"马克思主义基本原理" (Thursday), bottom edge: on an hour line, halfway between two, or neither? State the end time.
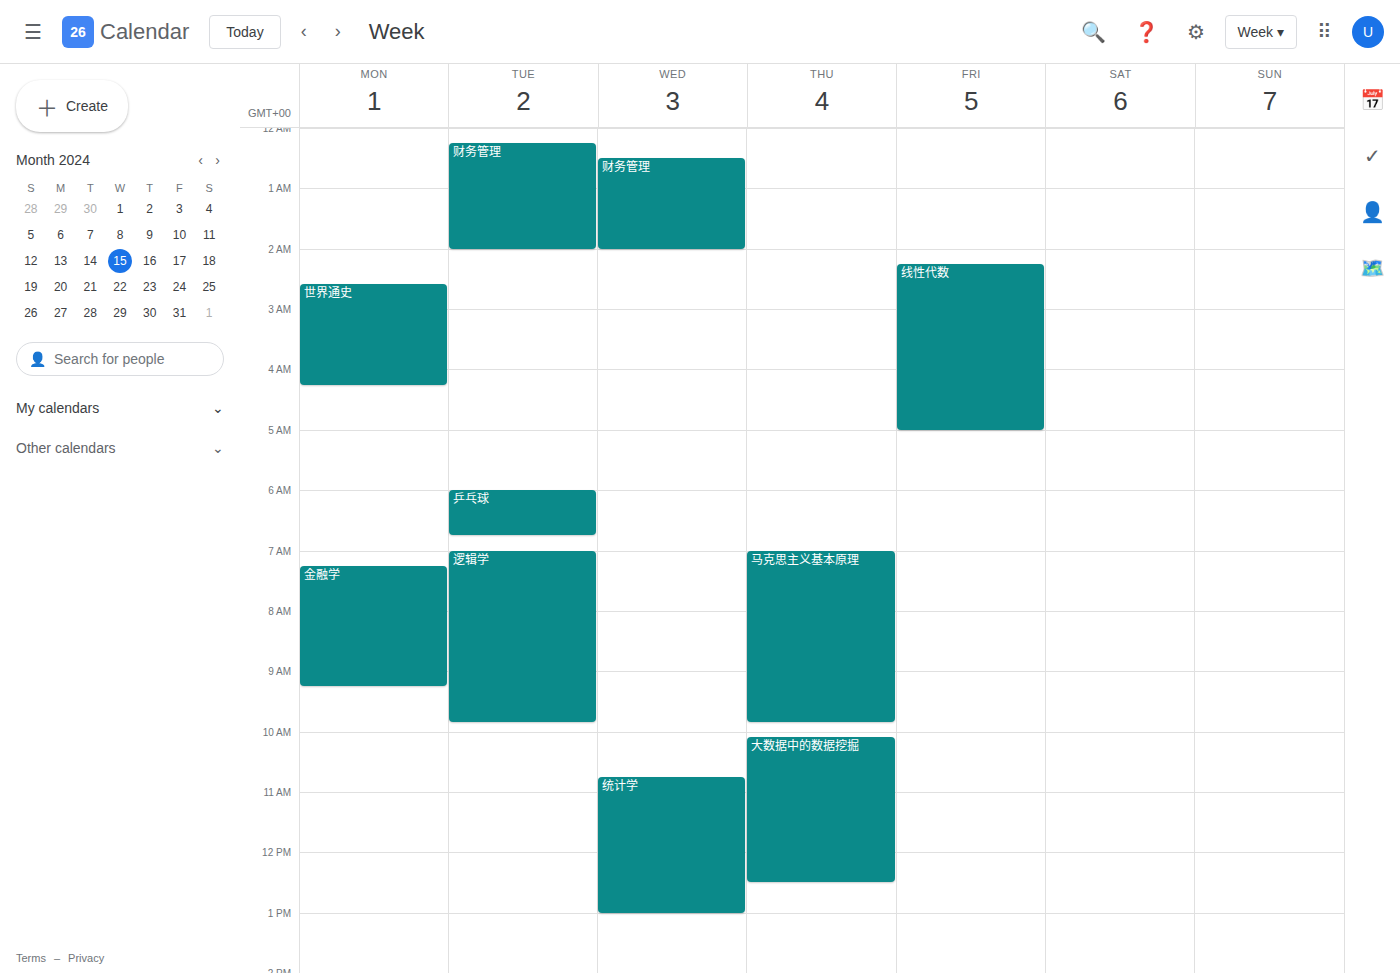
9:50 AM -- neither: 50 minutes below the 9 AM line and 10 minutes above the 10 AM line.